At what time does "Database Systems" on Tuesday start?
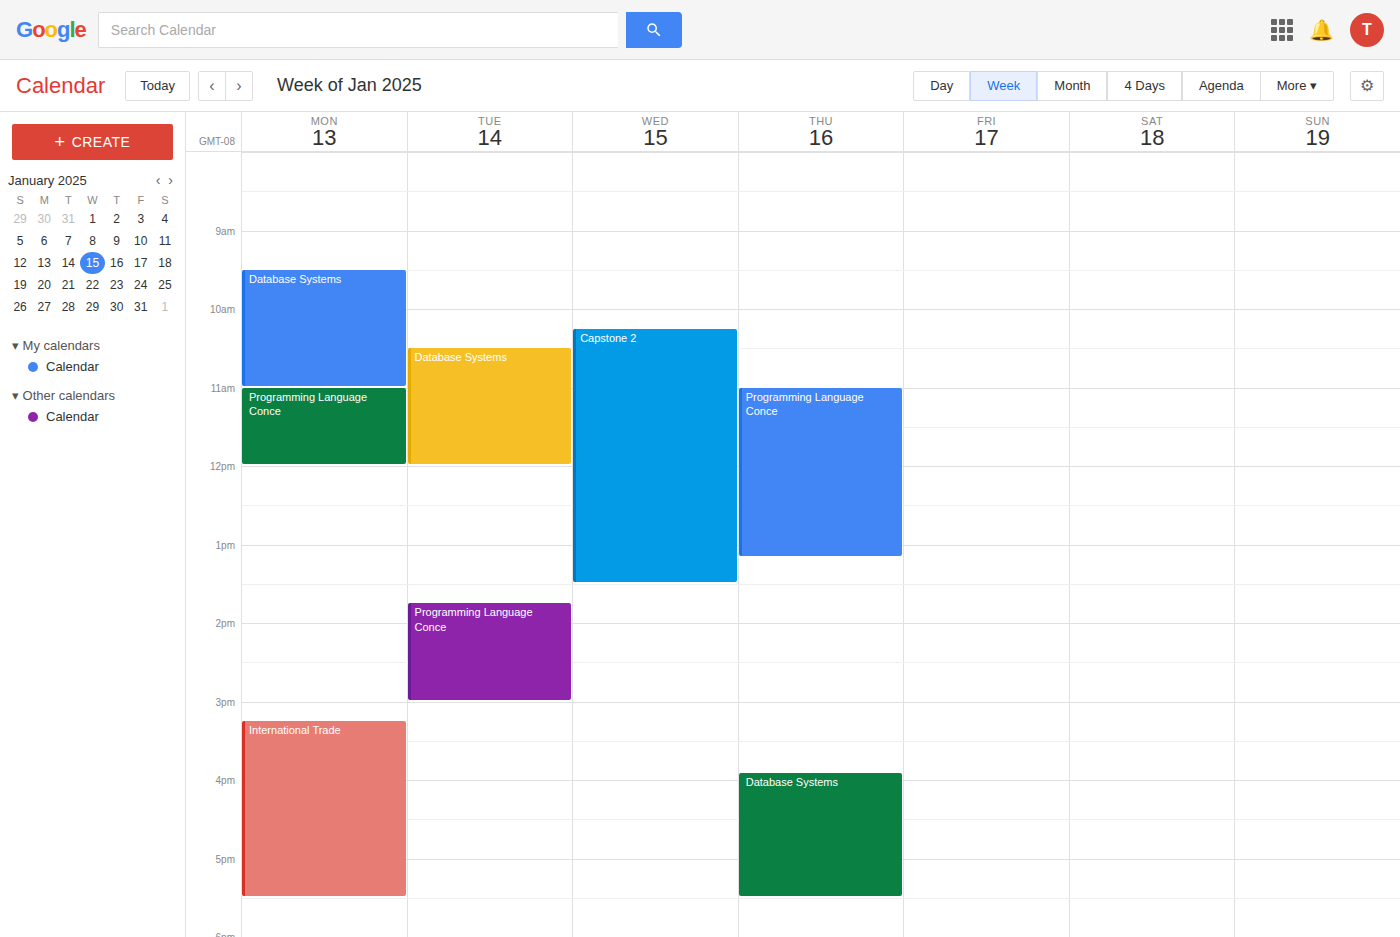
10:30 AM